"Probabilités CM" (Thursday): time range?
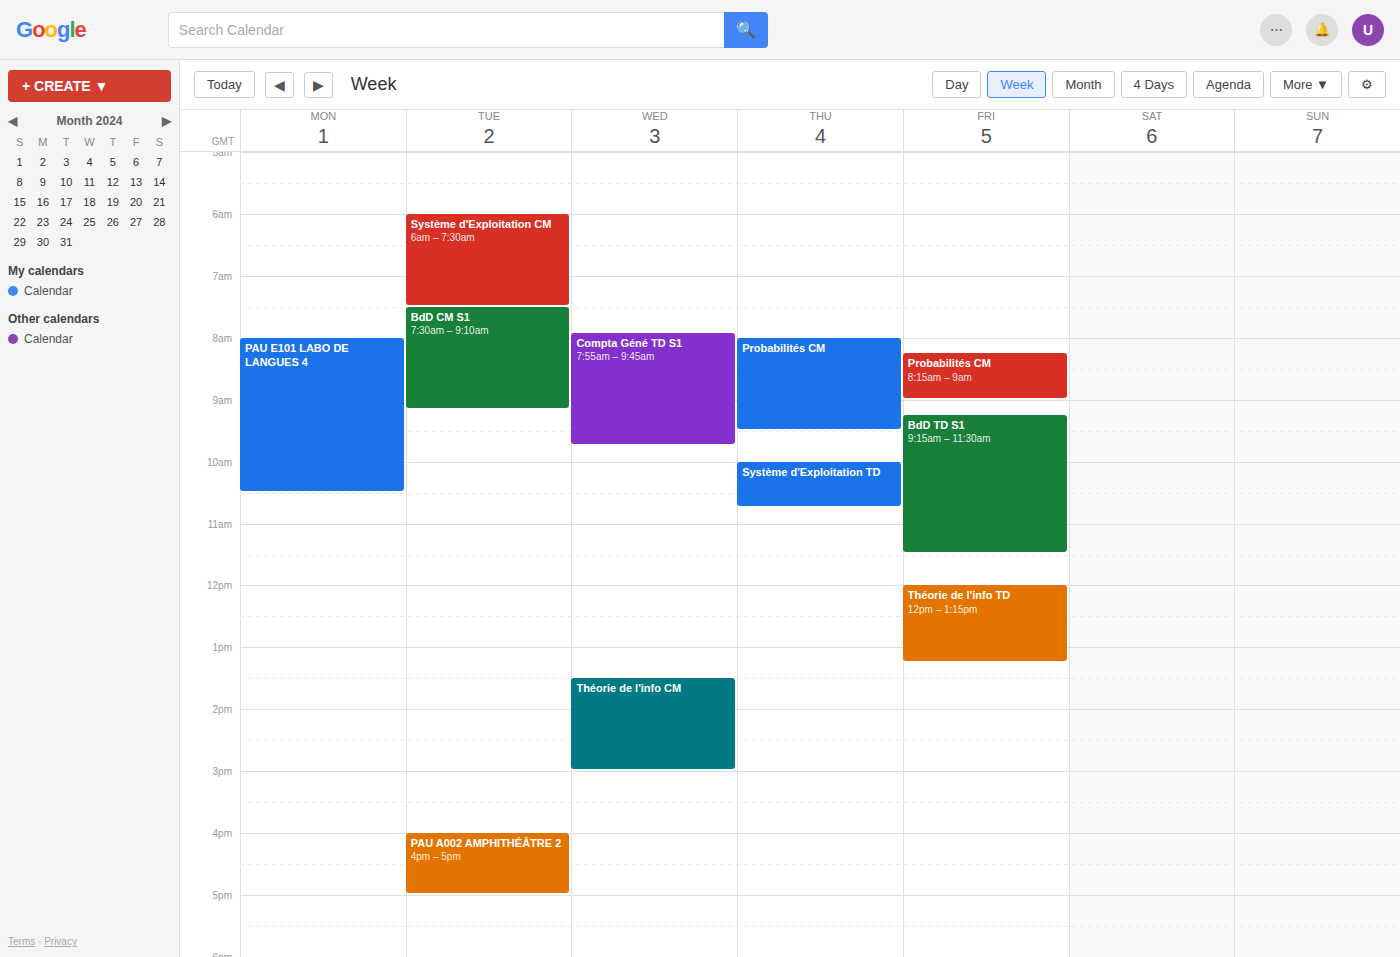
8:00 AM to 9:30 AM